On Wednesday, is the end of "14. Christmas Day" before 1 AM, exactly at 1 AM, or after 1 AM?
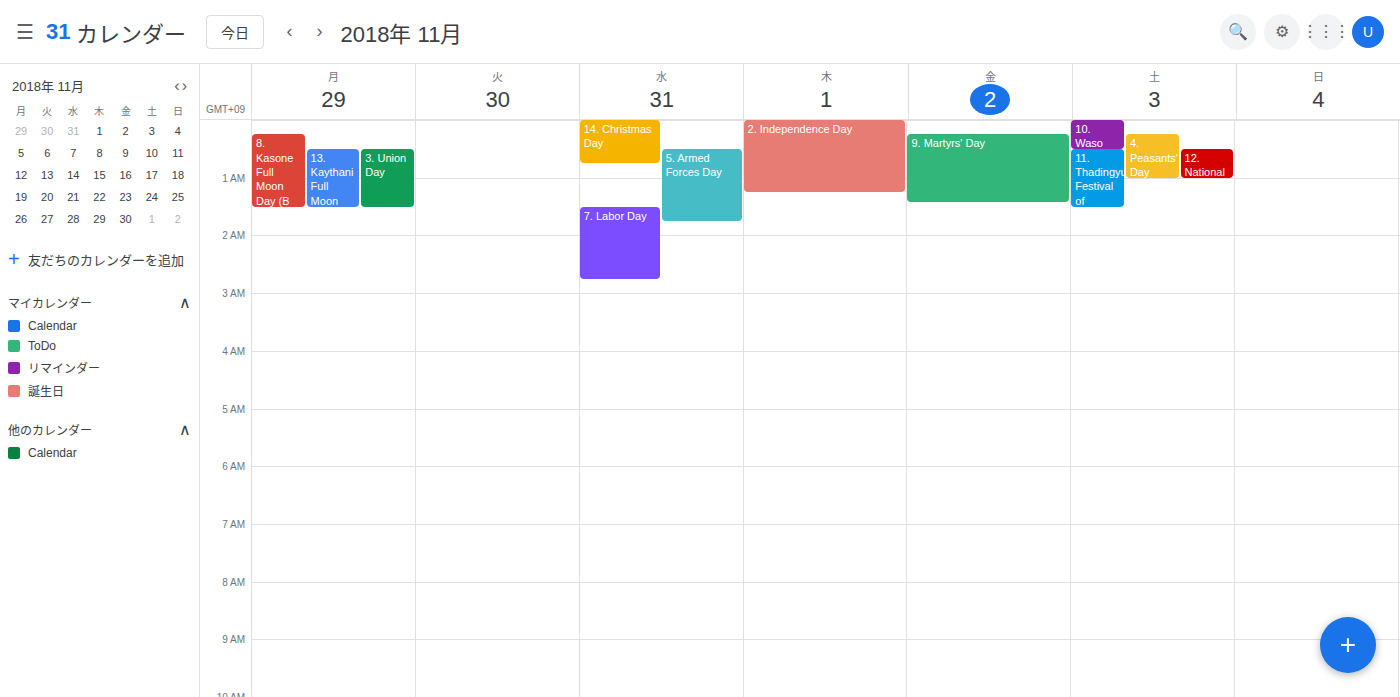
12:45 AM -- before 1 AM, 15 minutes above the 1 AM line.